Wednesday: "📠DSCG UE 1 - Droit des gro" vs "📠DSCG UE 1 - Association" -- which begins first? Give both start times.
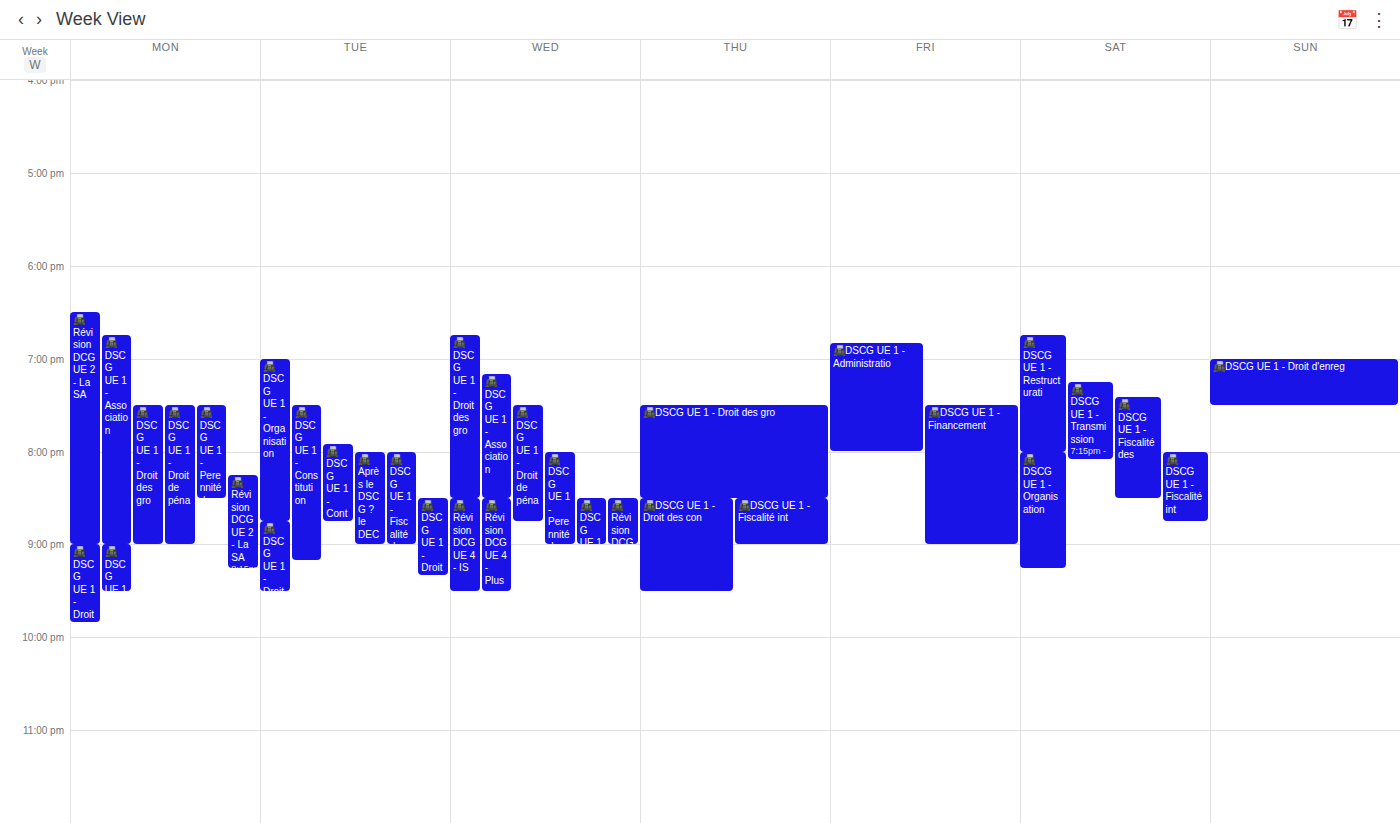
"📠DSCG UE 1 - Droit des gro" 18:45; "📠DSCG UE 1 - Association" 19:10.